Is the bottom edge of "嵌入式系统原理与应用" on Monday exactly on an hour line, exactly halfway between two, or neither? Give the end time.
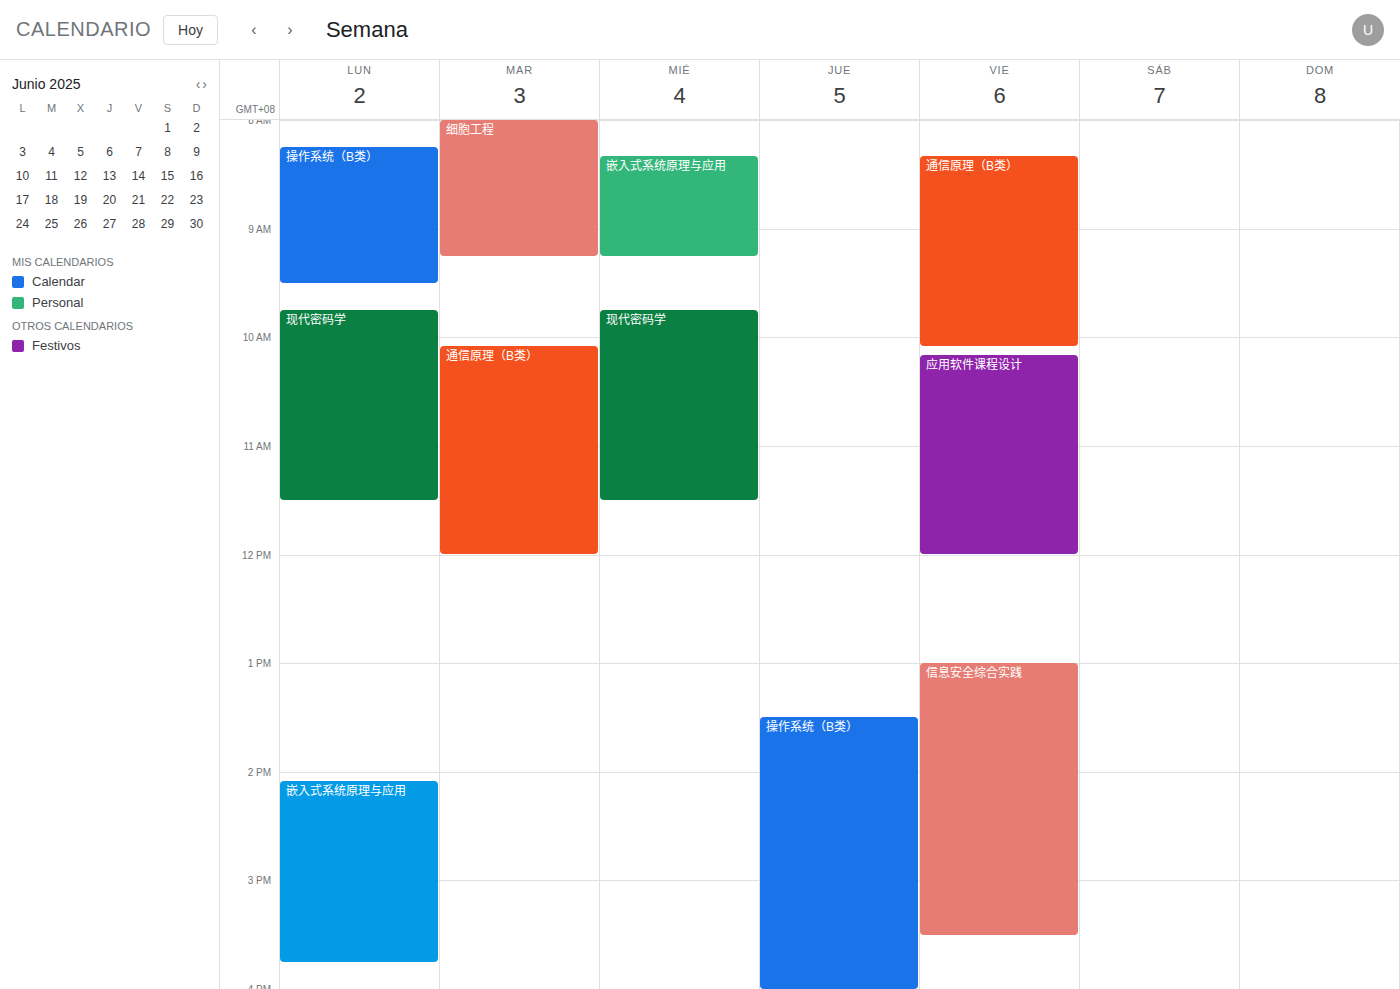
15:45 -- neither: three quarters of the way from the 15:00 line to the 16:00 line.